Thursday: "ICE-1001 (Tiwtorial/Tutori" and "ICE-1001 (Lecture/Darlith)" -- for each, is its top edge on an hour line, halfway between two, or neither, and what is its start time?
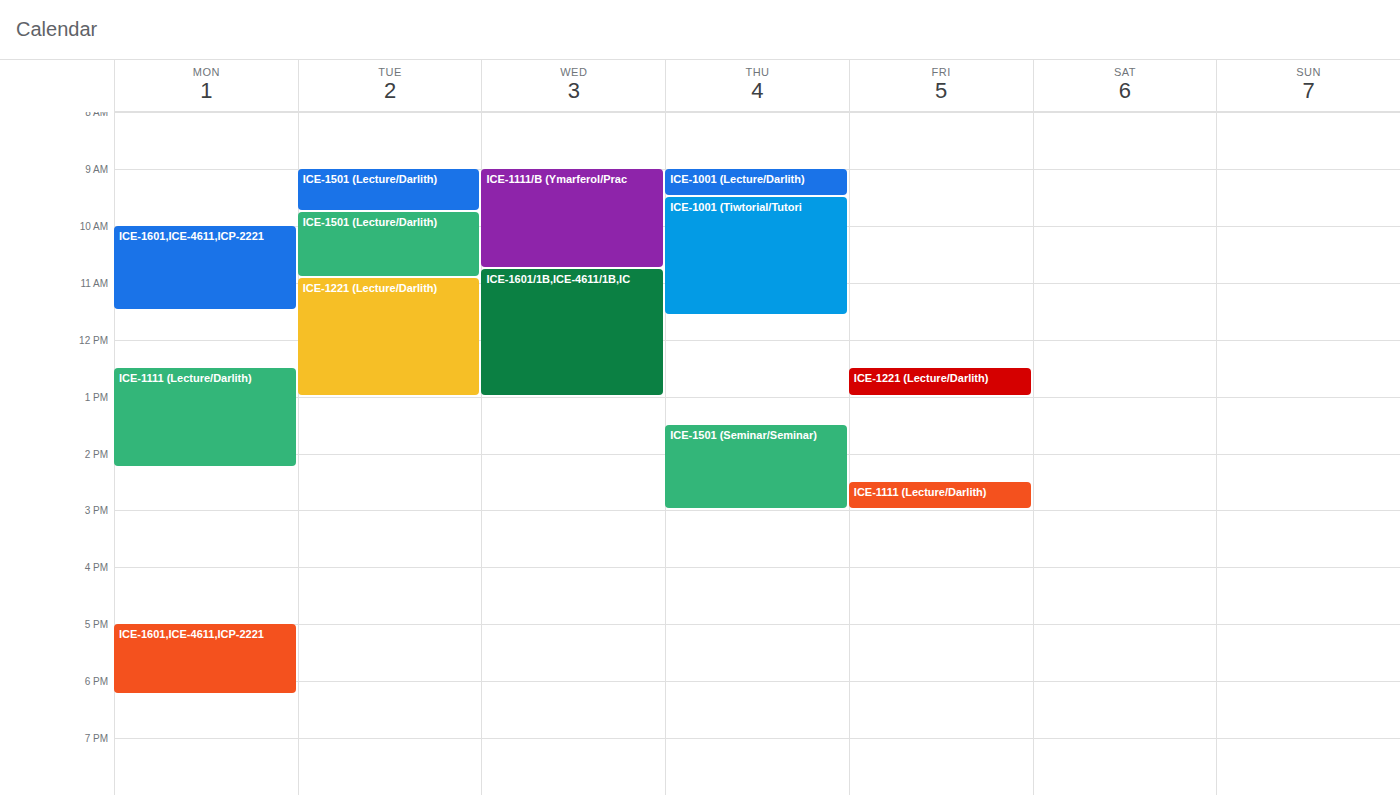
"ICE-1001 (Tiwtorial/Tutori": 9:30 AM, halfway between the 9 AM and 10 AM lines. "ICE-1001 (Lecture/Darlith)": 9:00 AM, exactly on the 9 AM line.